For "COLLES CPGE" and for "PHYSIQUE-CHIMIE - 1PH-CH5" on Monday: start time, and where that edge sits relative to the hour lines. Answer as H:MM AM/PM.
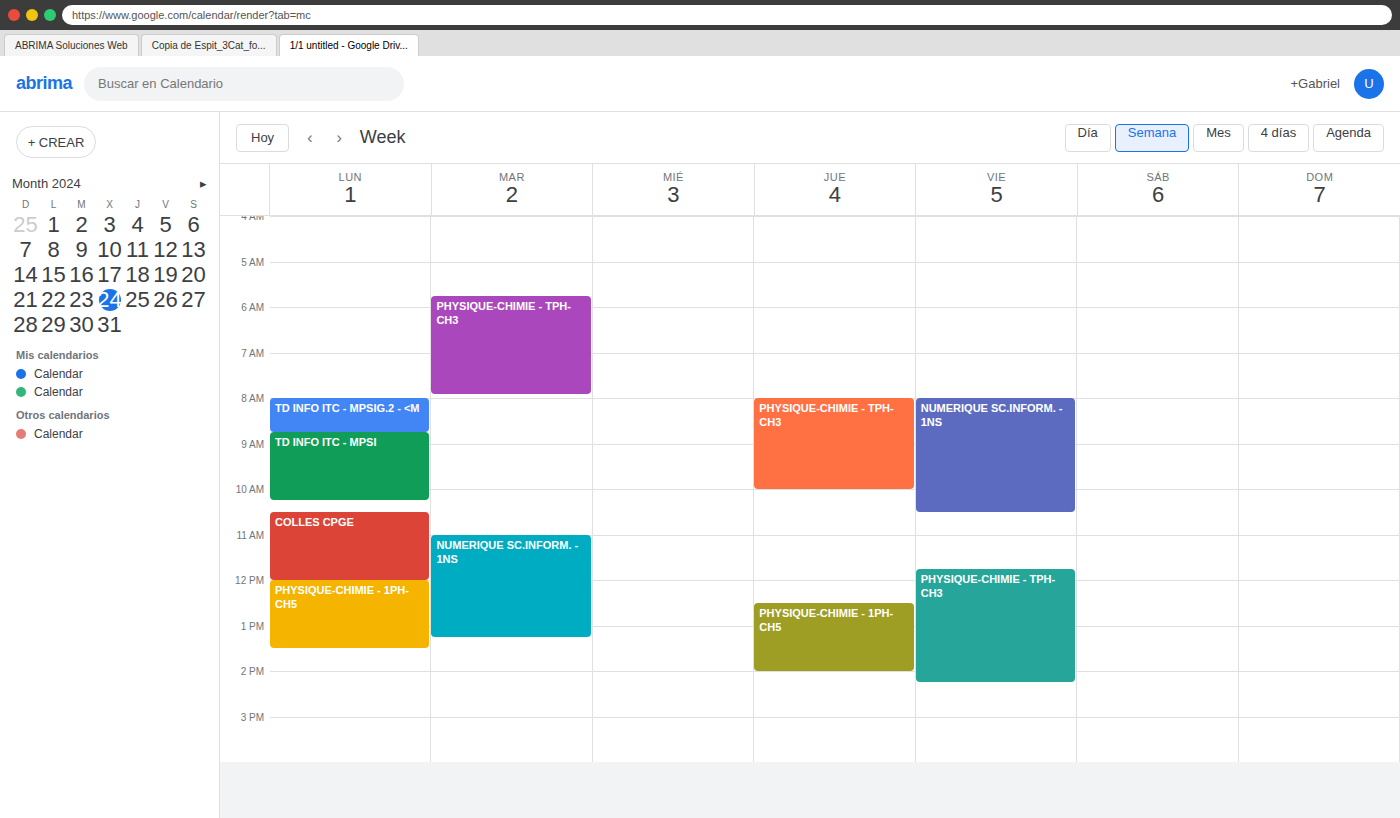
"COLLES CPGE": 10:30 AM, halfway between the 10 AM and 11 AM lines. "PHYSIQUE-CHIMIE - 1PH-CH5": 12:00 PM, exactly on the 12 PM line.